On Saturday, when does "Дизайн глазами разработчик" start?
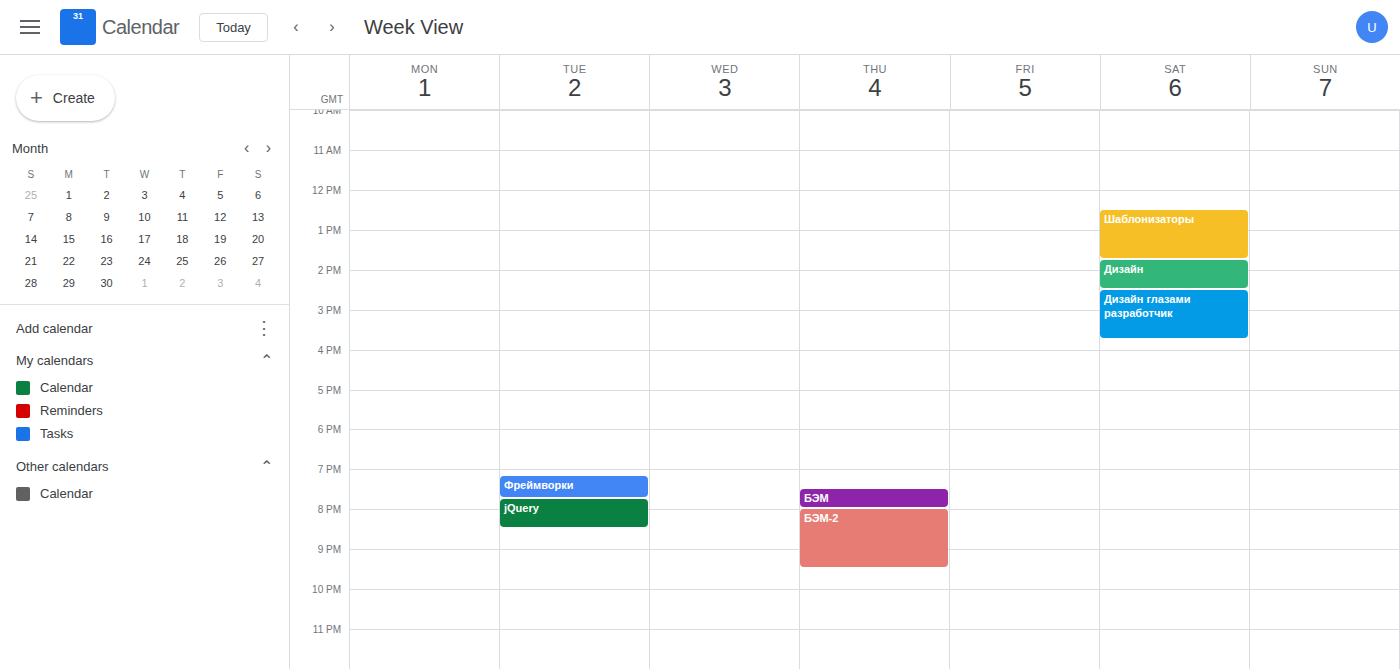
2:30 PM